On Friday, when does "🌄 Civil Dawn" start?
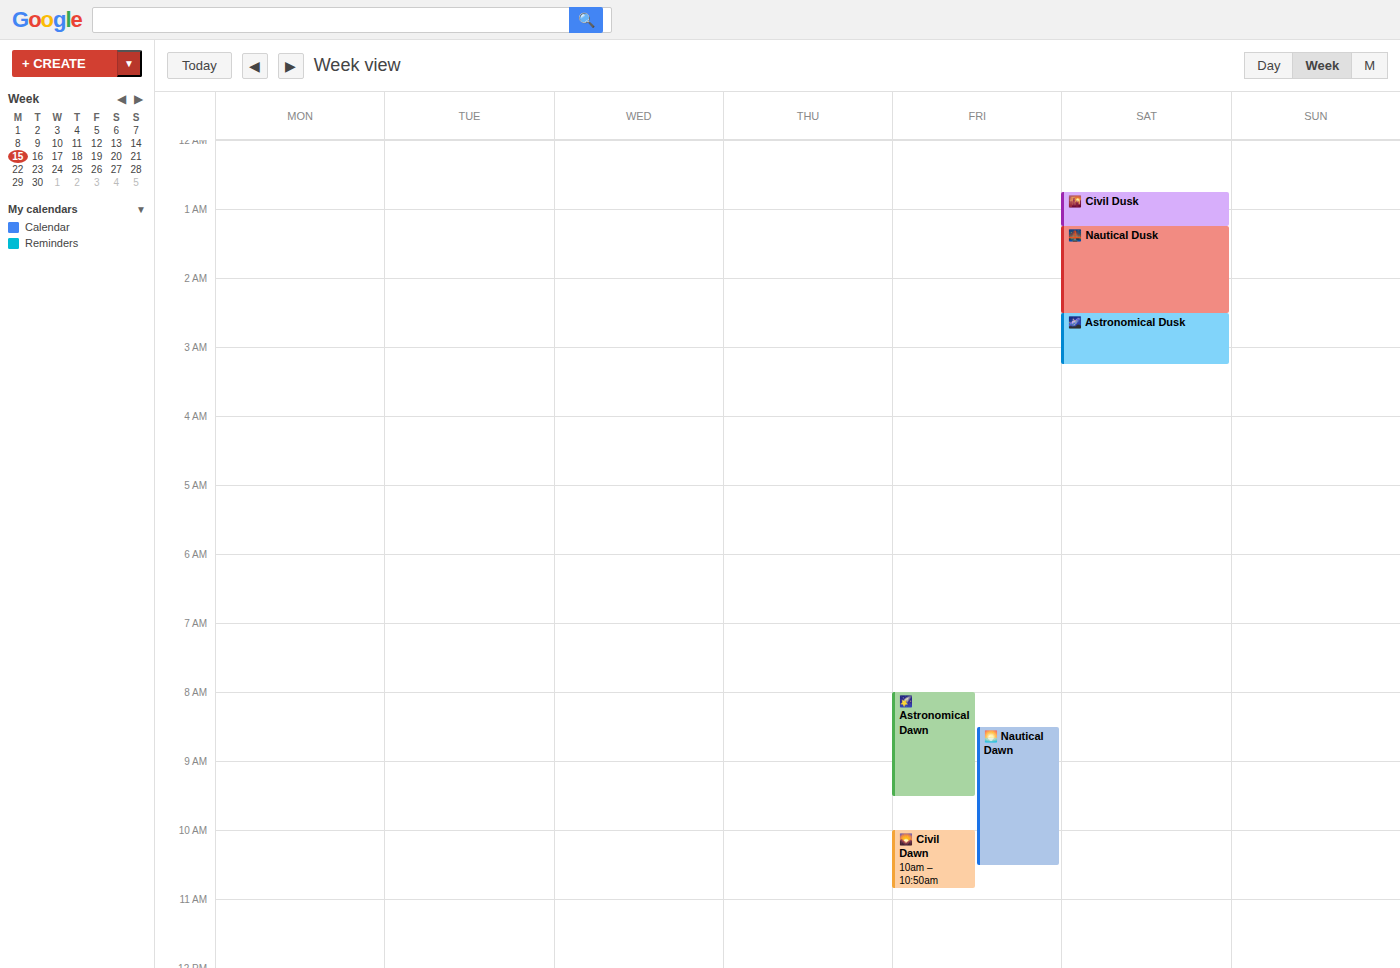
10:00